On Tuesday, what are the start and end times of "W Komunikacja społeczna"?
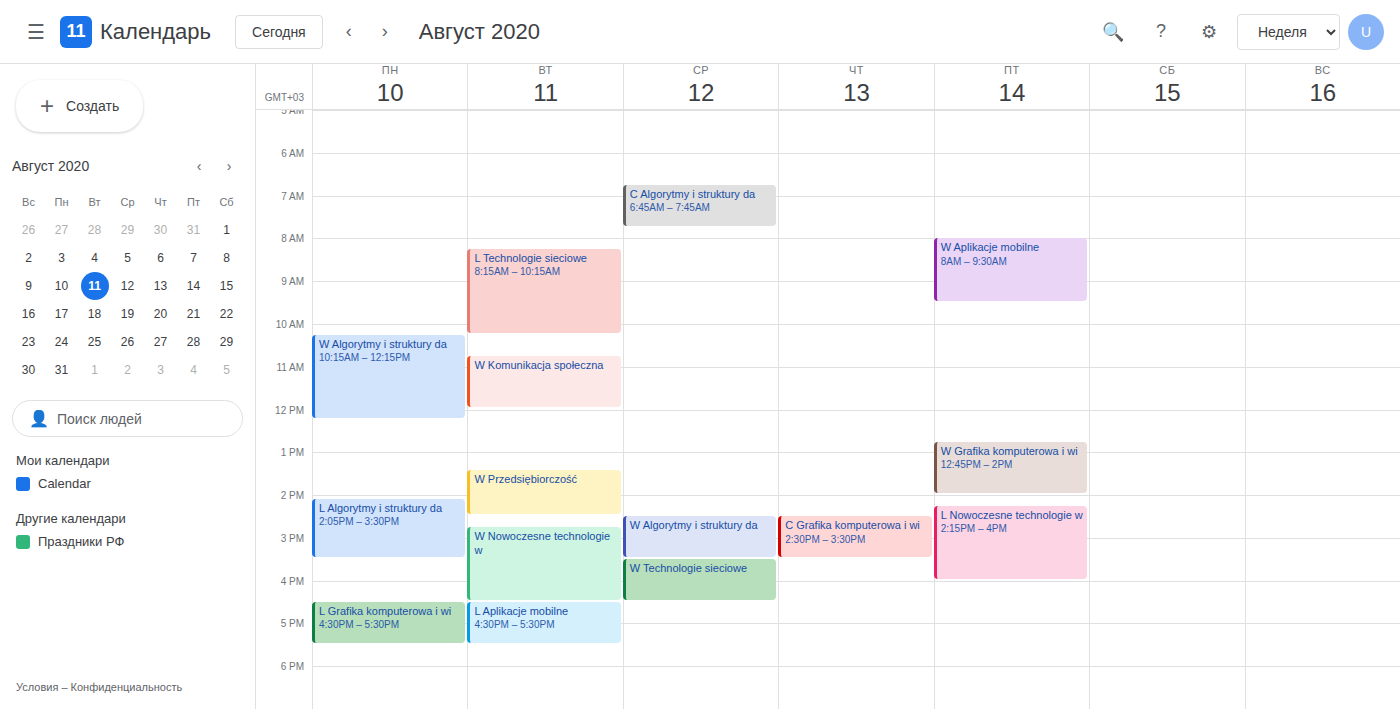
10:45 AM to 12:00 PM